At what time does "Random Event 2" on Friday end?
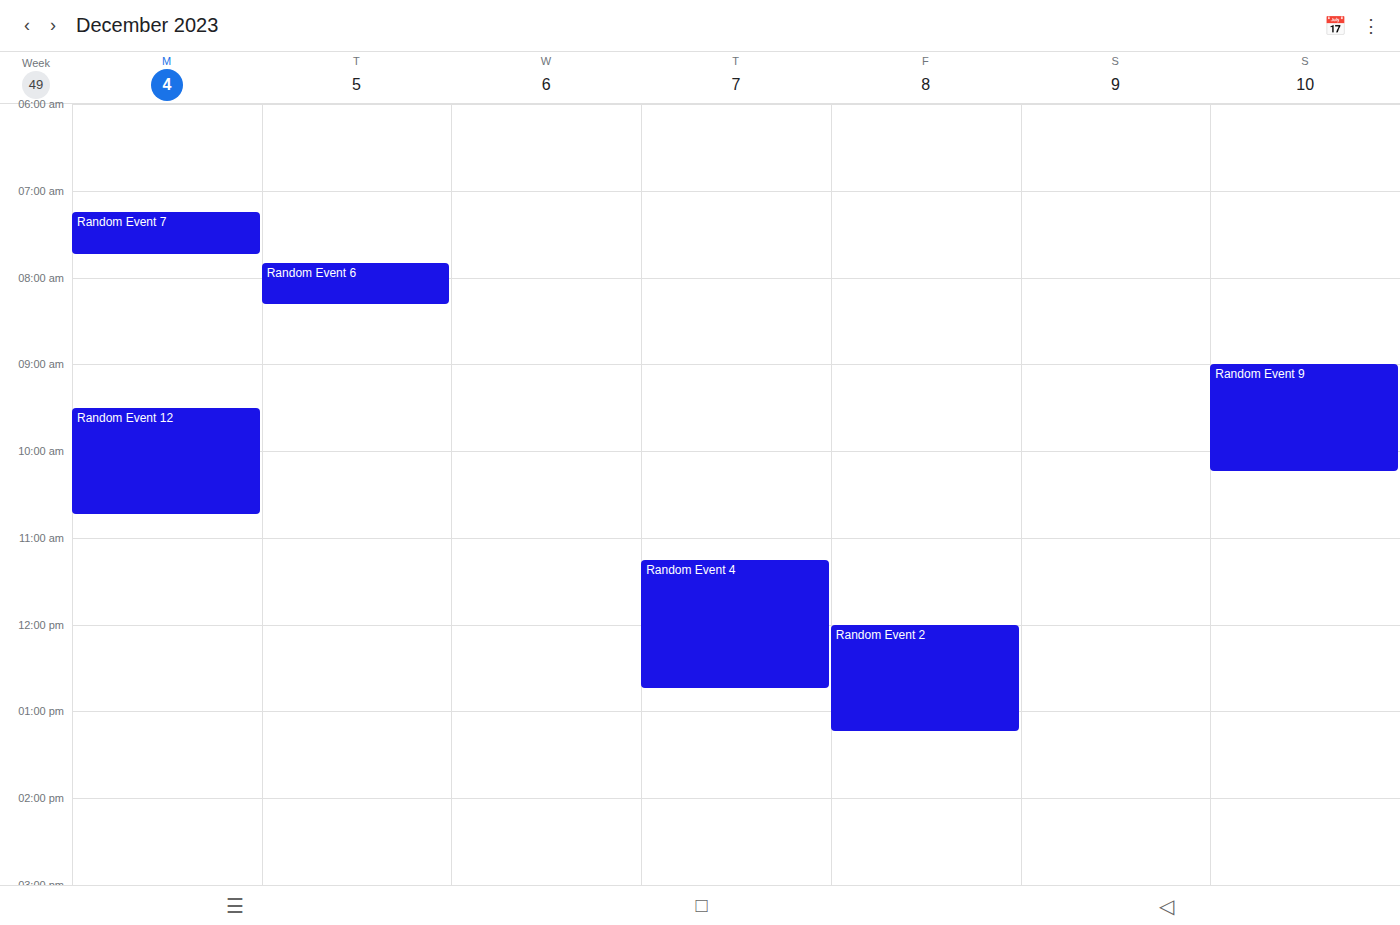
1:15 PM